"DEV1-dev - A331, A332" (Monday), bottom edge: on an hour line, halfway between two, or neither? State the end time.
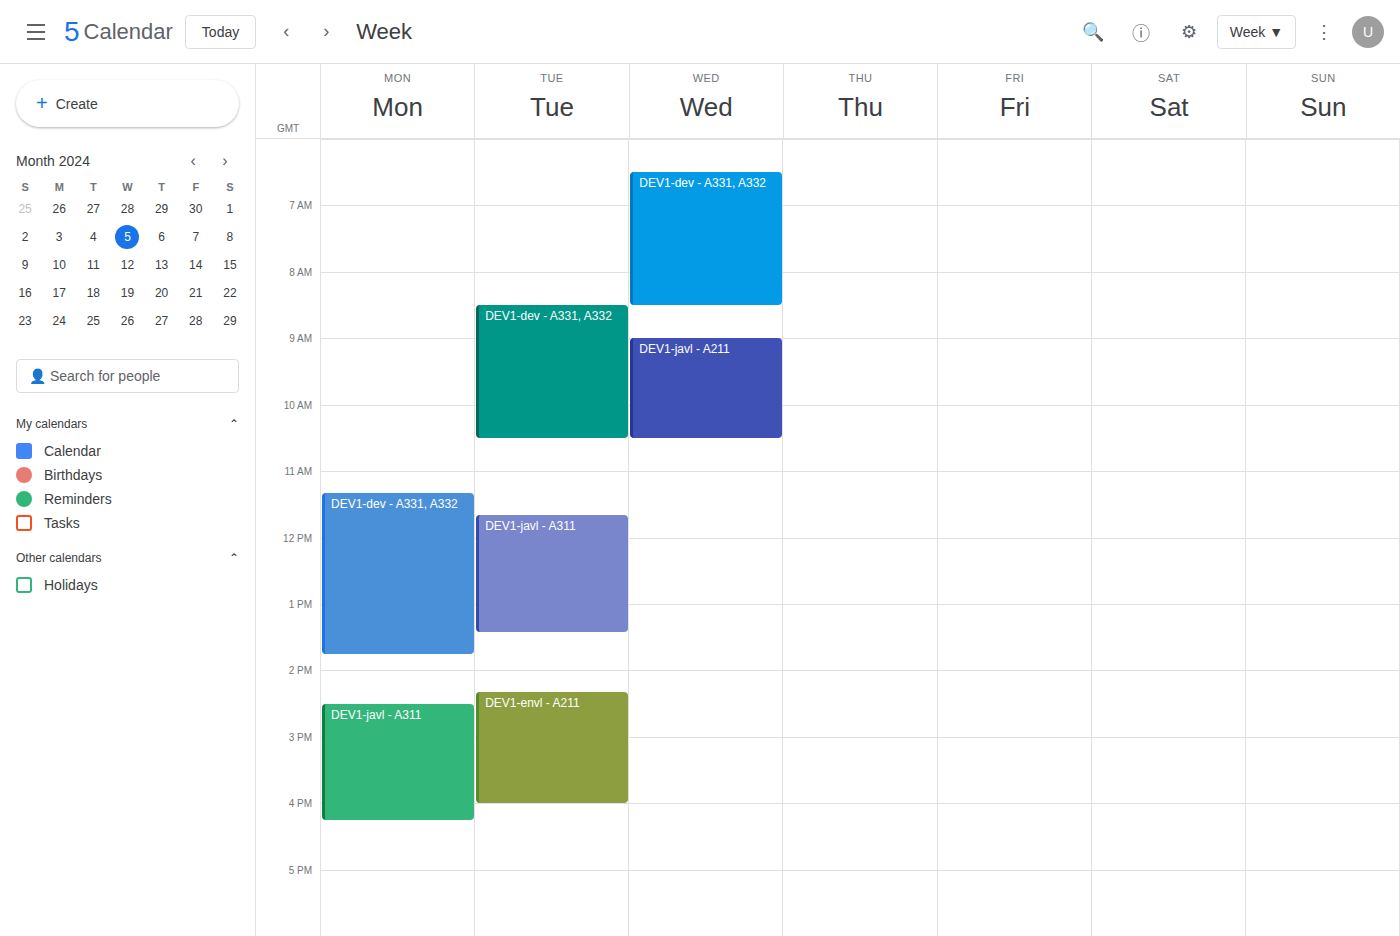
1:45 PM -- neither: three quarters of the way from the 1 PM line to the 2 PM line.